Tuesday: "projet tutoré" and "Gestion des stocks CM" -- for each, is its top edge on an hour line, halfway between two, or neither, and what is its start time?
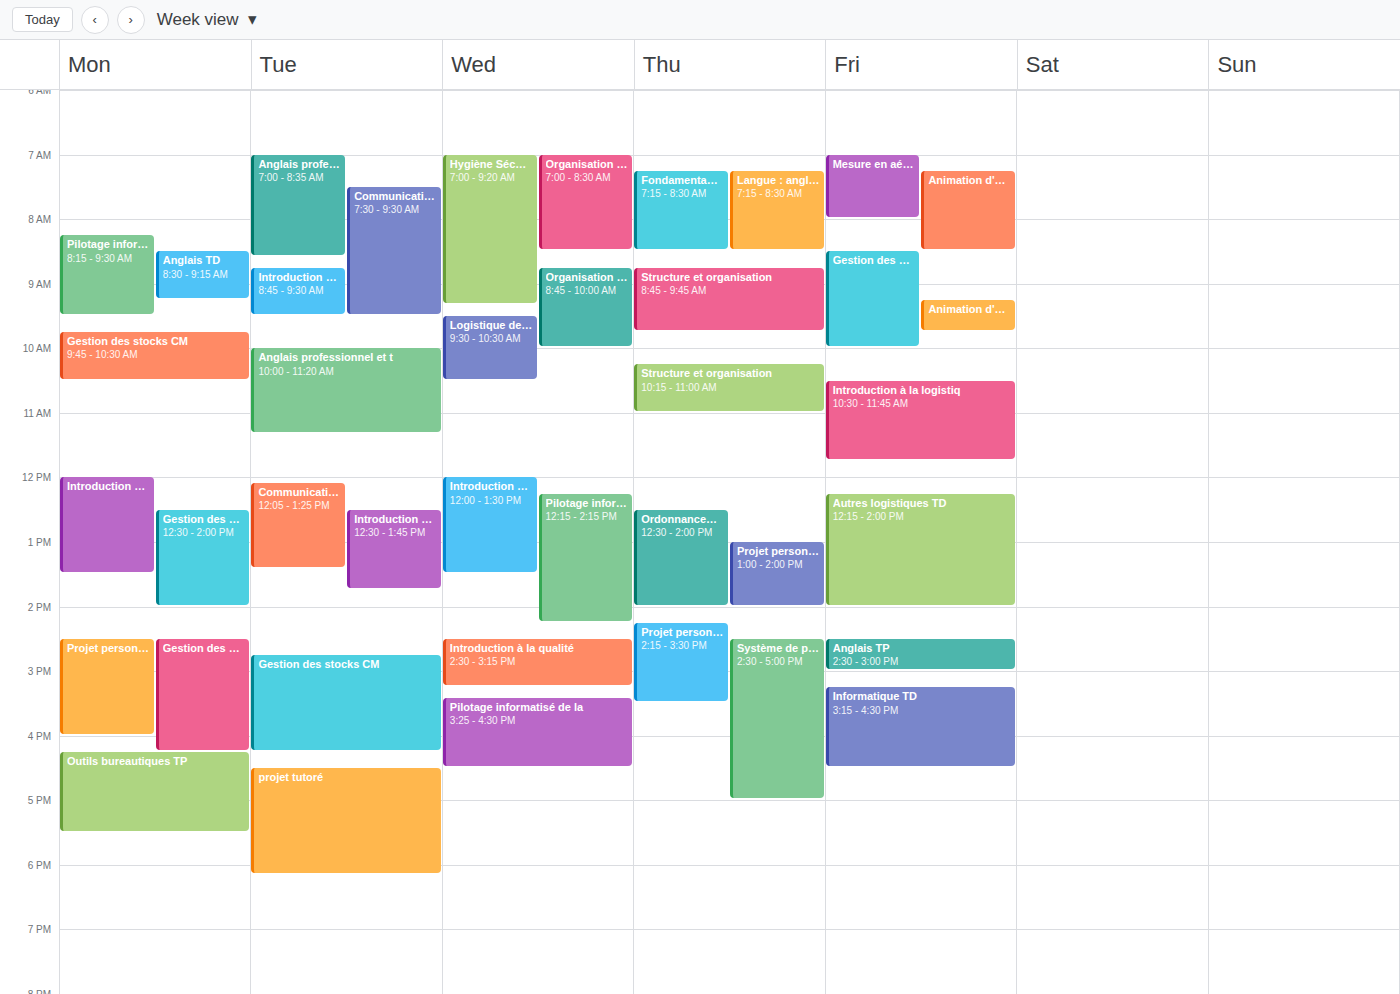
"projet tutoré": 4:30 PM, halfway between the 4 PM and 5 PM lines. "Gestion des stocks CM": 2:45 PM, neither: three quarters of the way from the 2 PM line to the 3 PM line.